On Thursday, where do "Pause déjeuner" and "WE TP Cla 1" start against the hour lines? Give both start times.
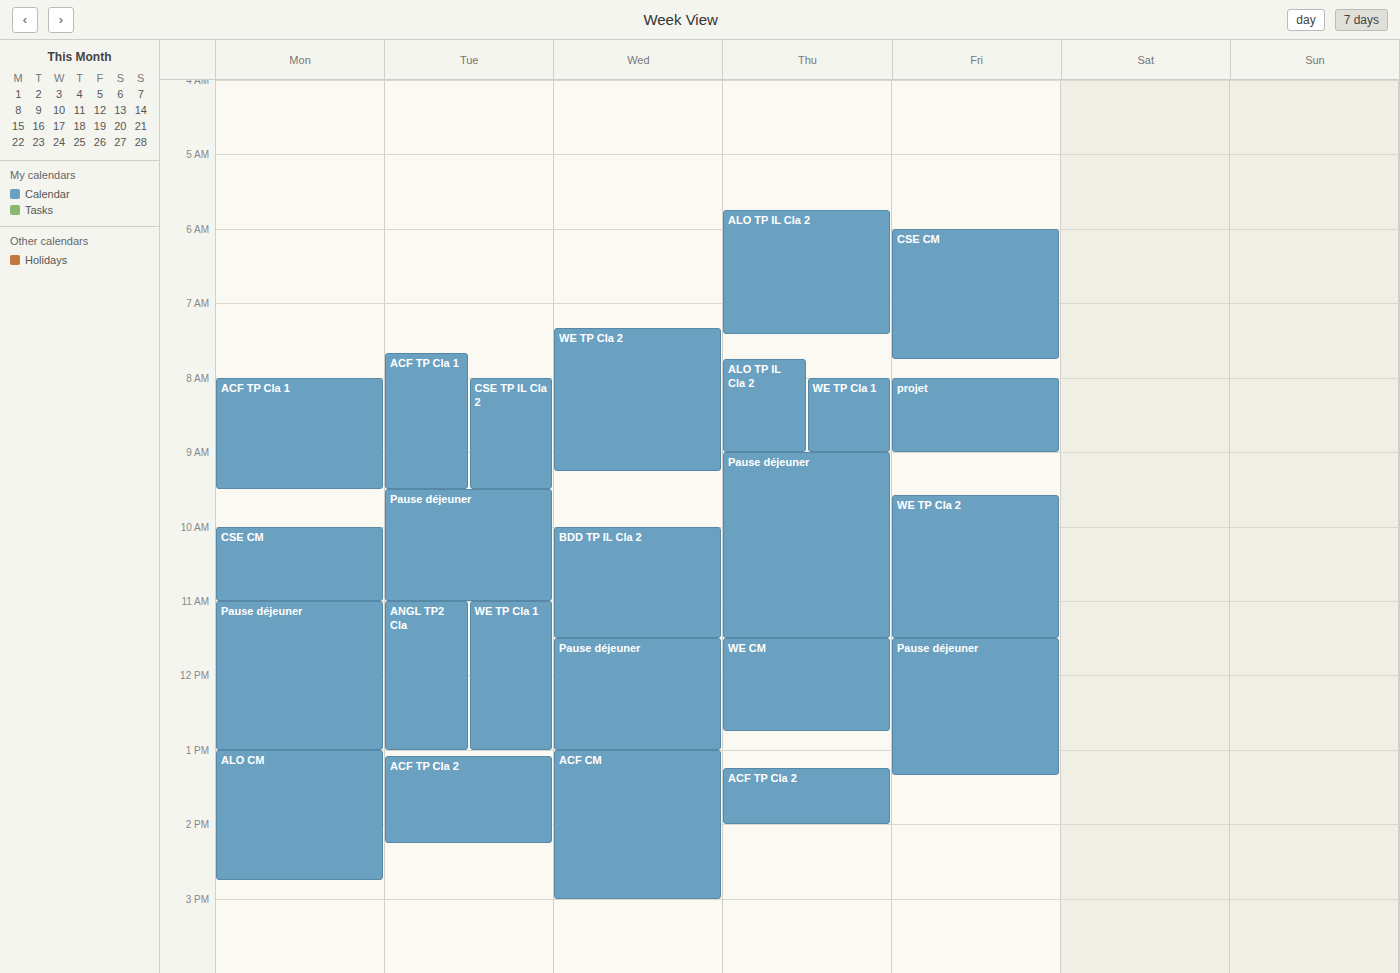
"Pause déjeuner": 9:00 AM, exactly on the 9 AM line. "WE TP Cla 1": 8:00 AM, exactly on the 8 AM line.